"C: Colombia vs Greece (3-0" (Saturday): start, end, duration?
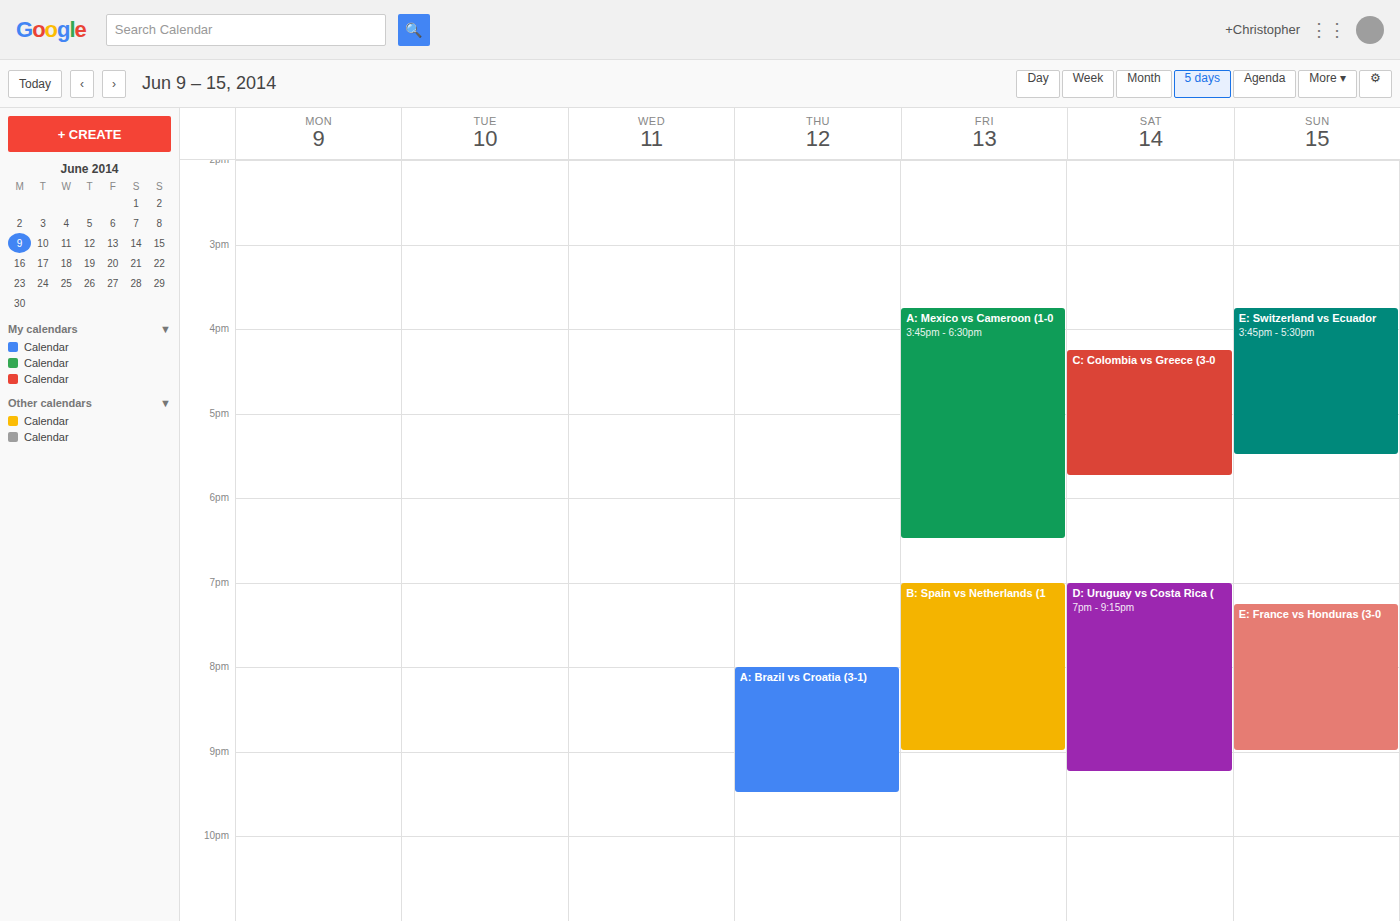
16:15 to 17:45, 1 hour 30 minutes